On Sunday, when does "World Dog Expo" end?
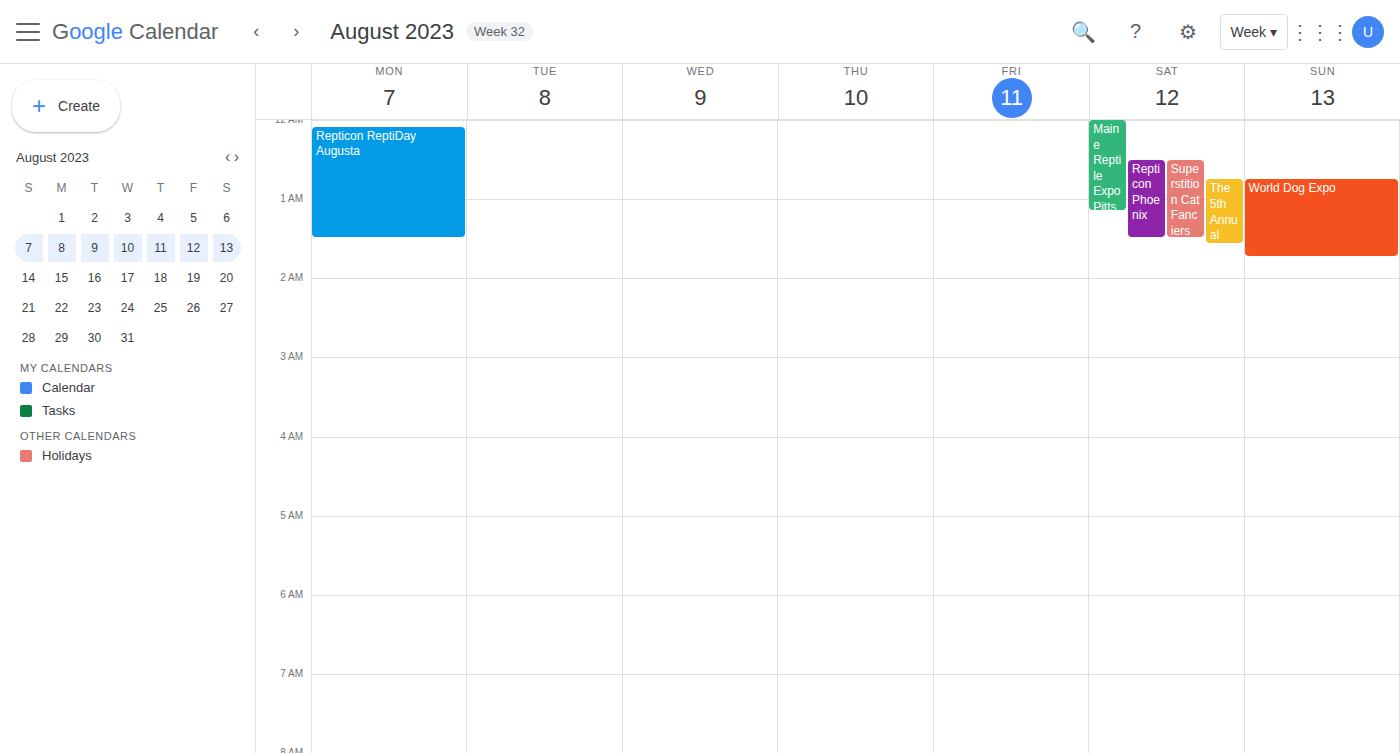
1:45 AM